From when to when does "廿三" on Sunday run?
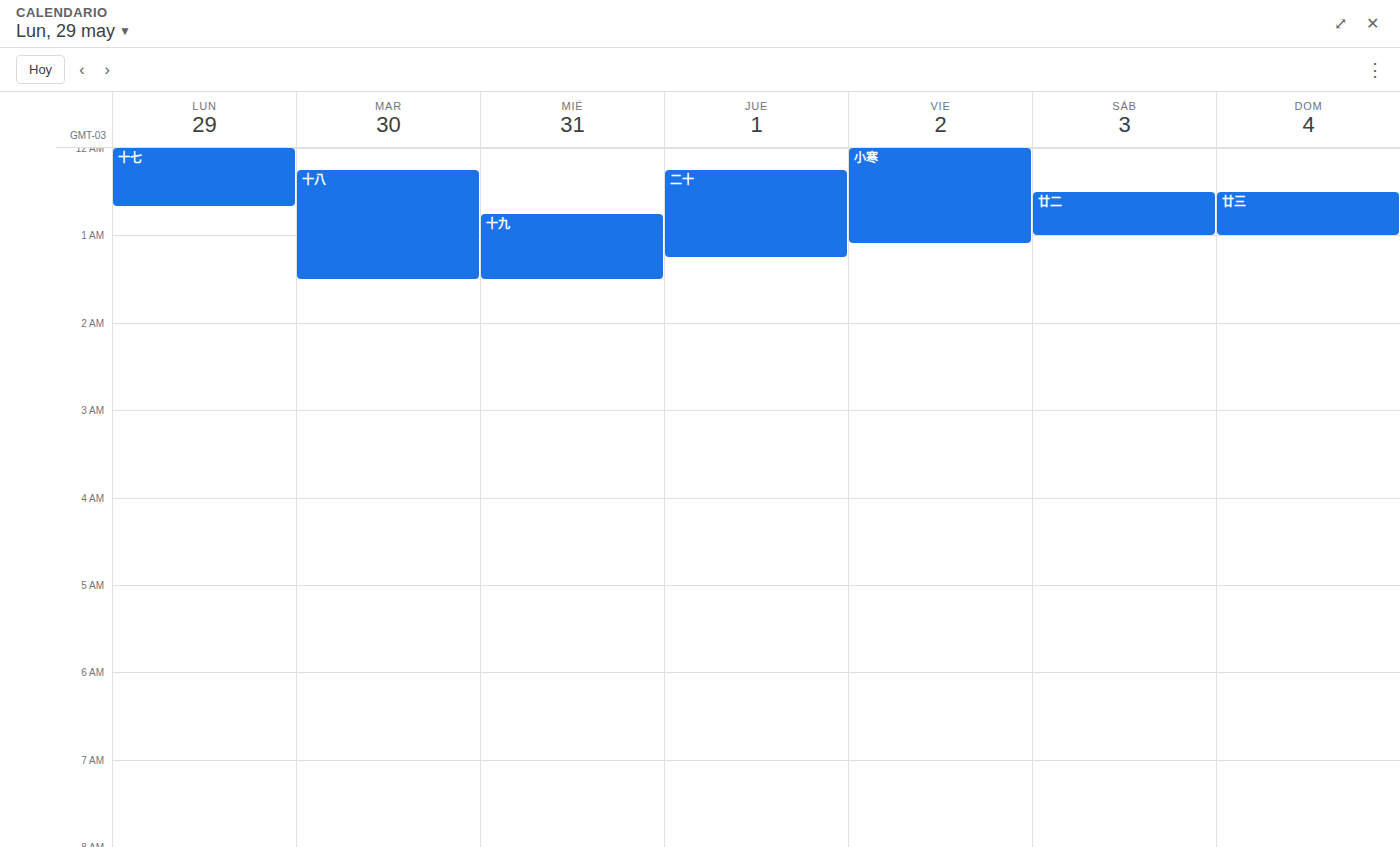
12:30 AM to 1:00 AM